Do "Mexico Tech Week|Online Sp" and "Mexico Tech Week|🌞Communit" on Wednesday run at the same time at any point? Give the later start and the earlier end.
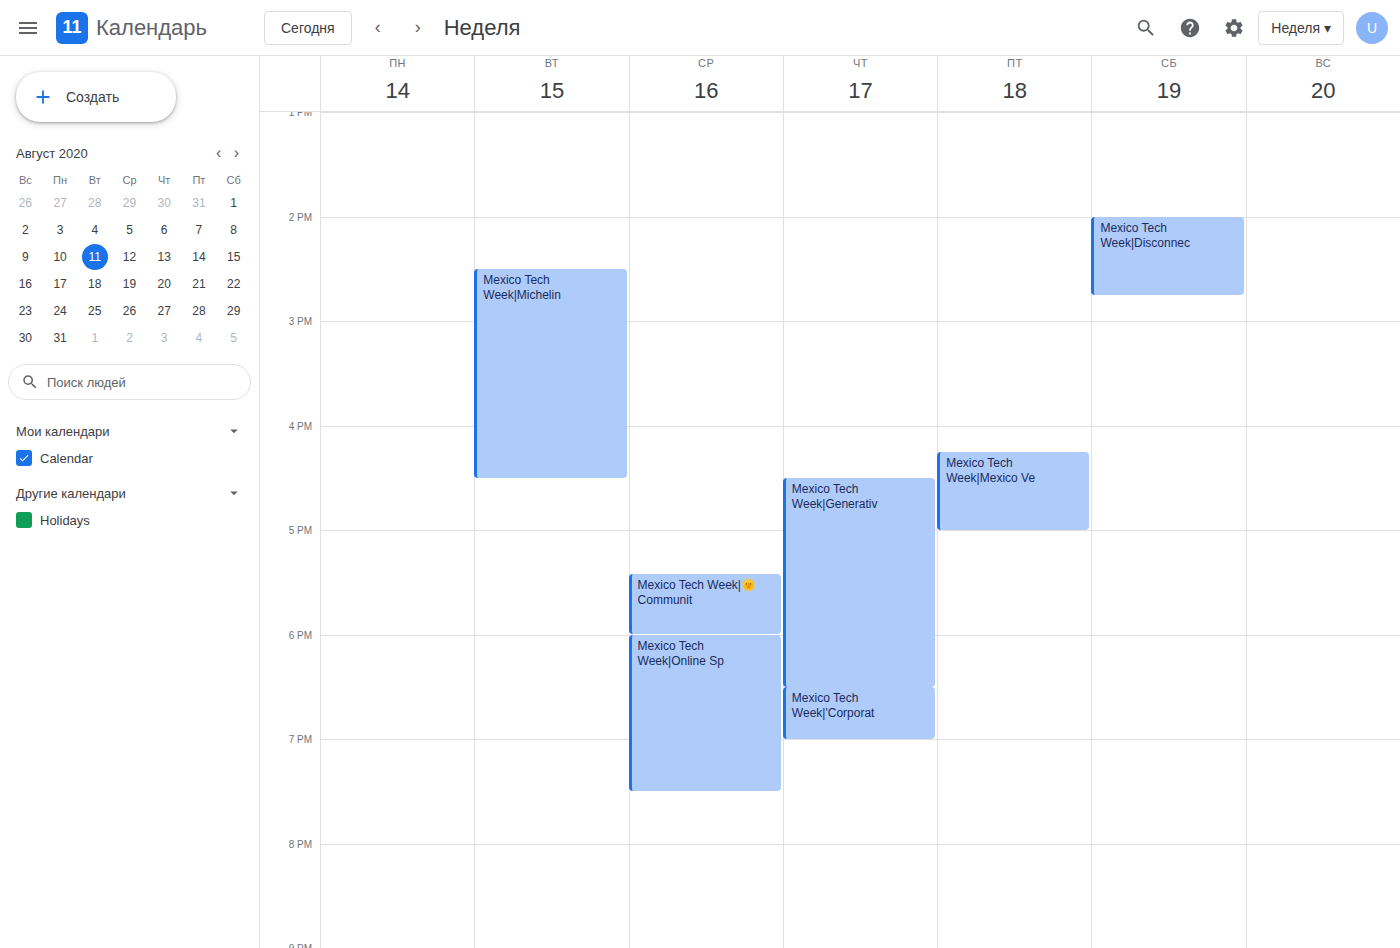
"Mexico Tech Week|🌞Communit" ends at 6:00 PM, exactly when "Mexico Tech Week|Online Sp" starts -- they touch but do not overlap.